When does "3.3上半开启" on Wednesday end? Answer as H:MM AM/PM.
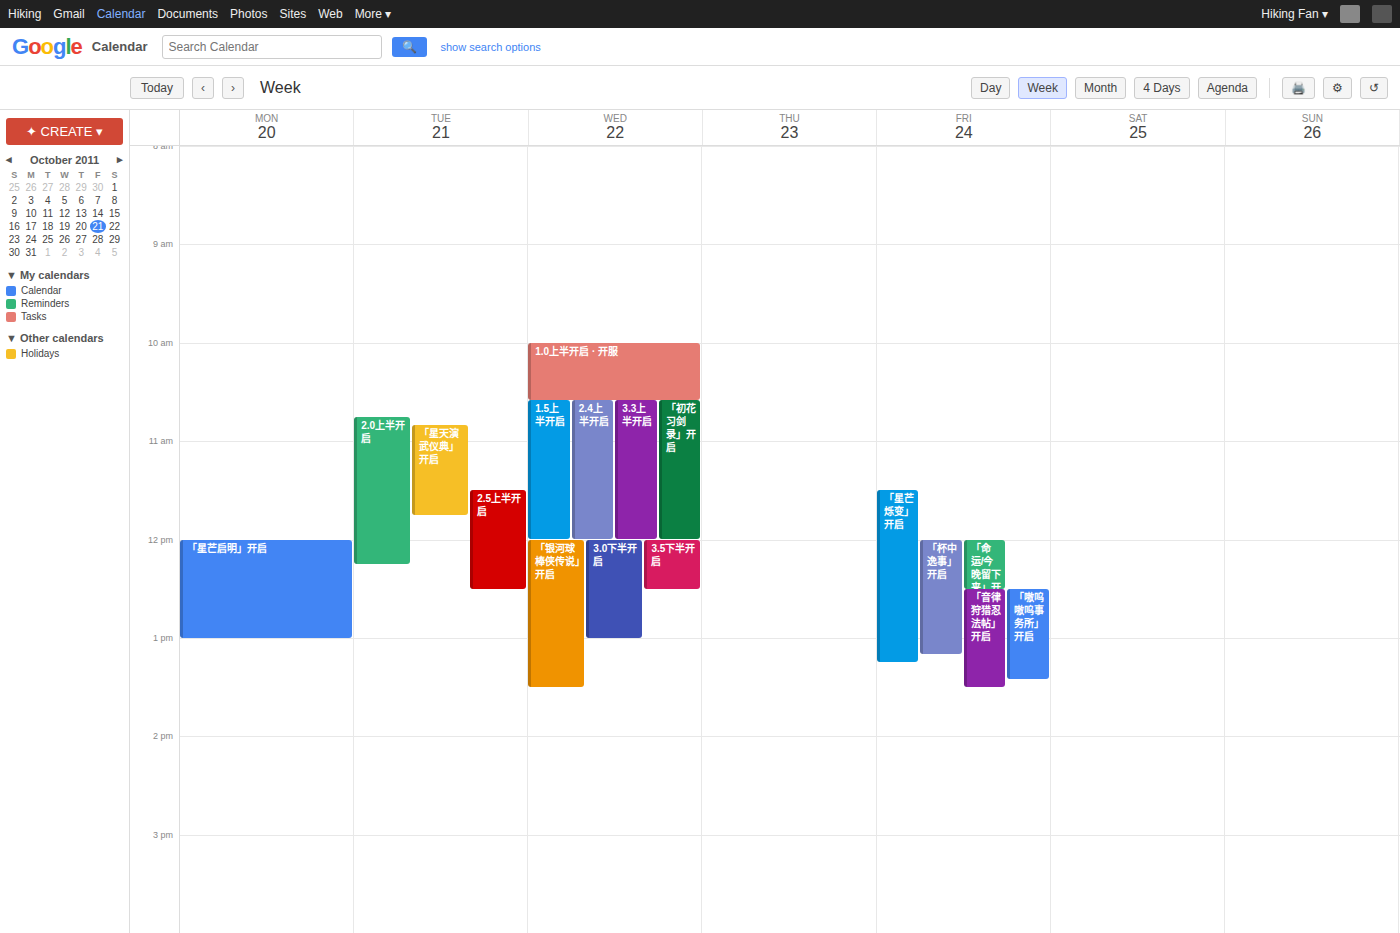
12:00 PM